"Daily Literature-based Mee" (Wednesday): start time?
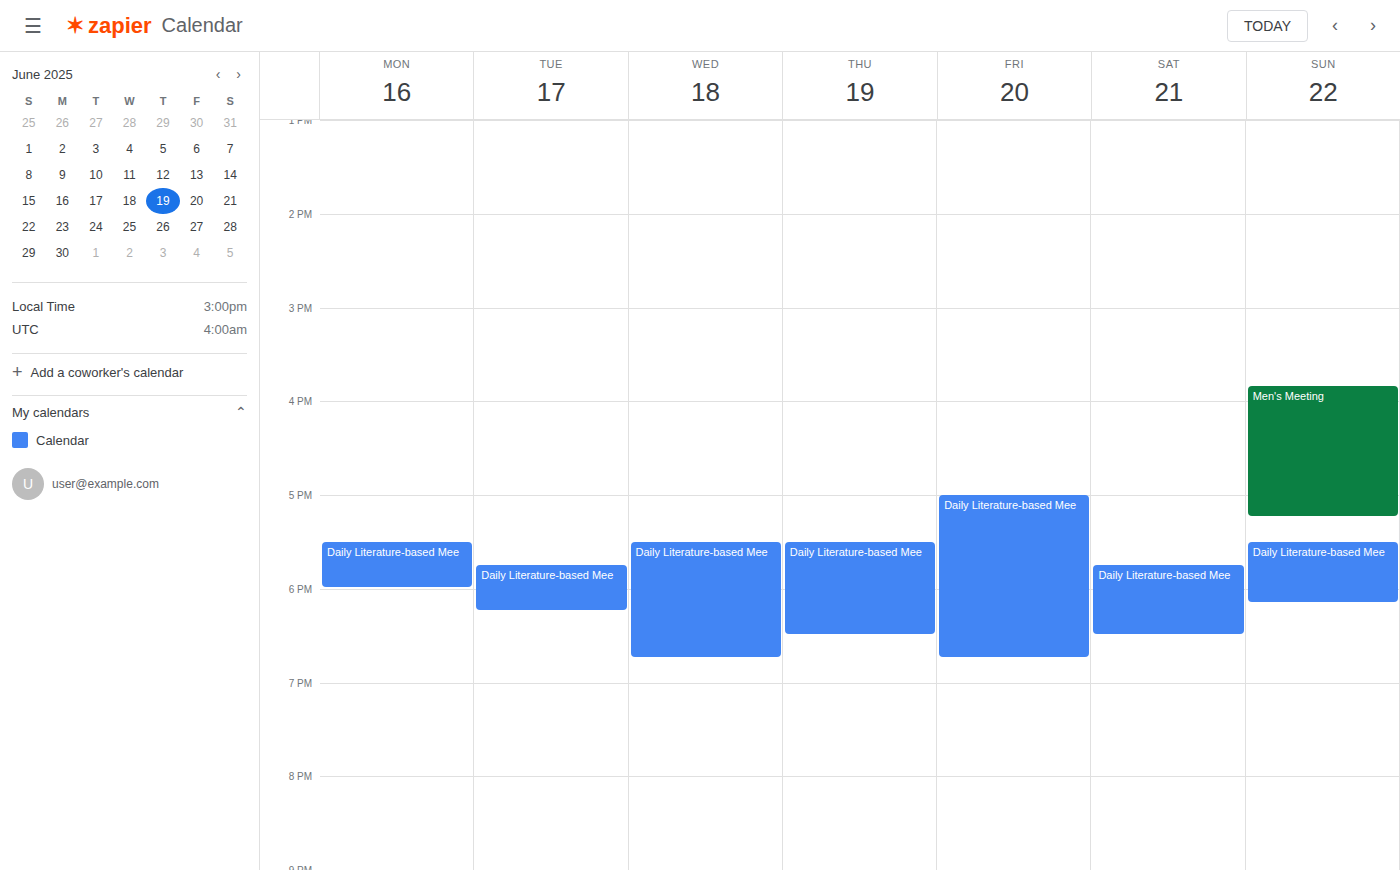
17:30